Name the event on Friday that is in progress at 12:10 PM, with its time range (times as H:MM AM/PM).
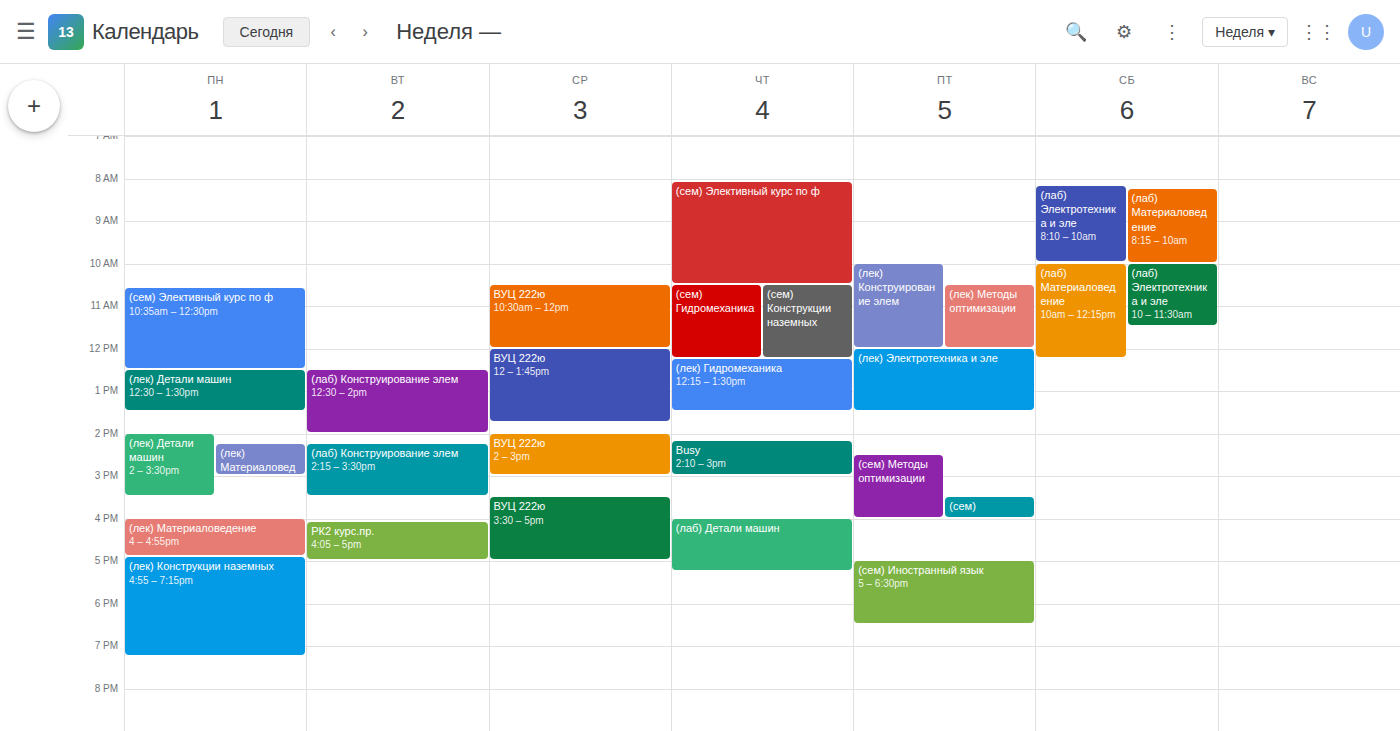
"(лек) Электротехника и эле", 12:00 PM to 1:30 PM